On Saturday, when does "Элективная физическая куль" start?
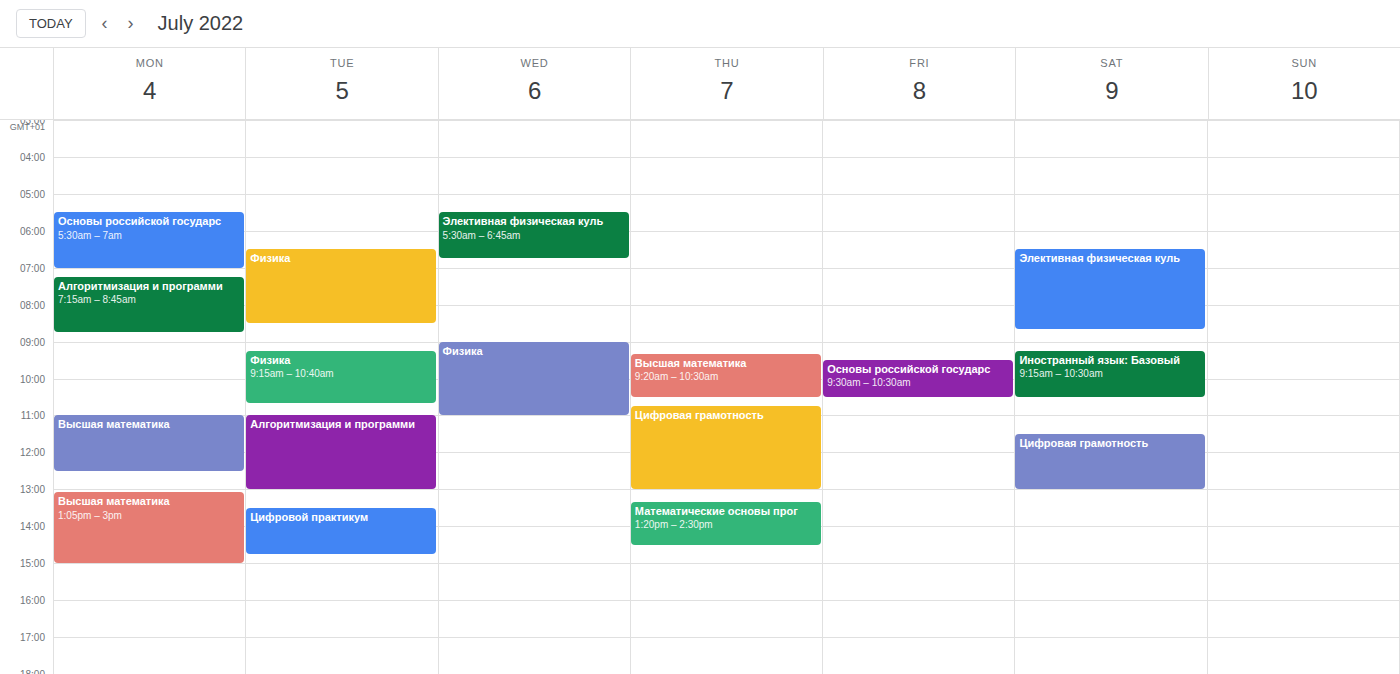
6:30 AM